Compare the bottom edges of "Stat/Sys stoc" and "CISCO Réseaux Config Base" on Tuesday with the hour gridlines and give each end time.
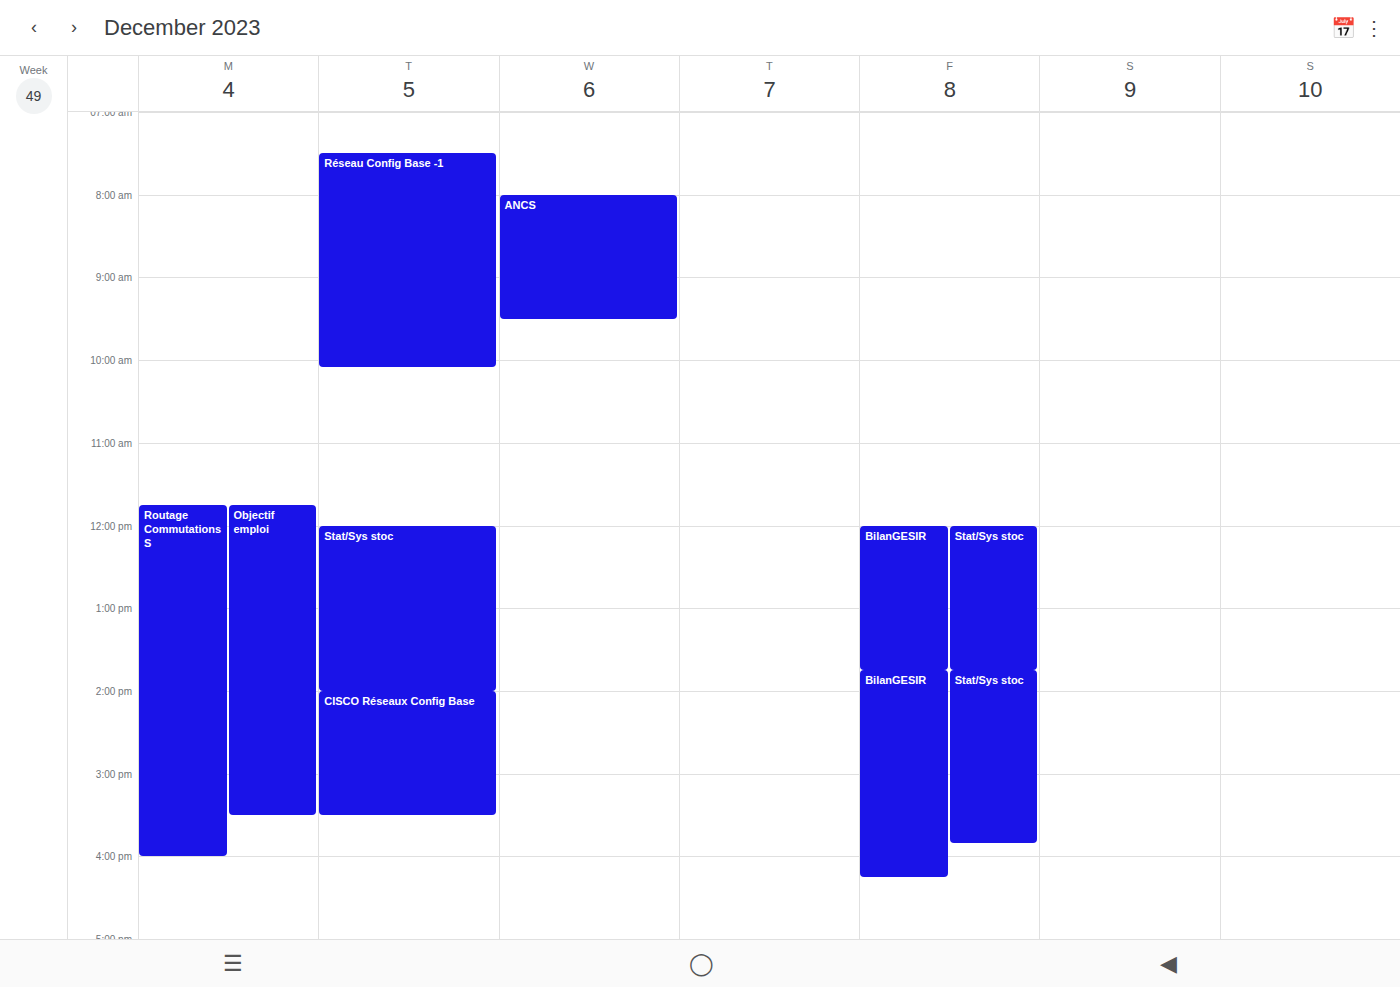
"Stat/Sys stoc": 2:00 PM, exactly on the 2 PM line. "CISCO Réseaux Config Base": 3:30 PM, halfway between the 3 PM and 4 PM lines.